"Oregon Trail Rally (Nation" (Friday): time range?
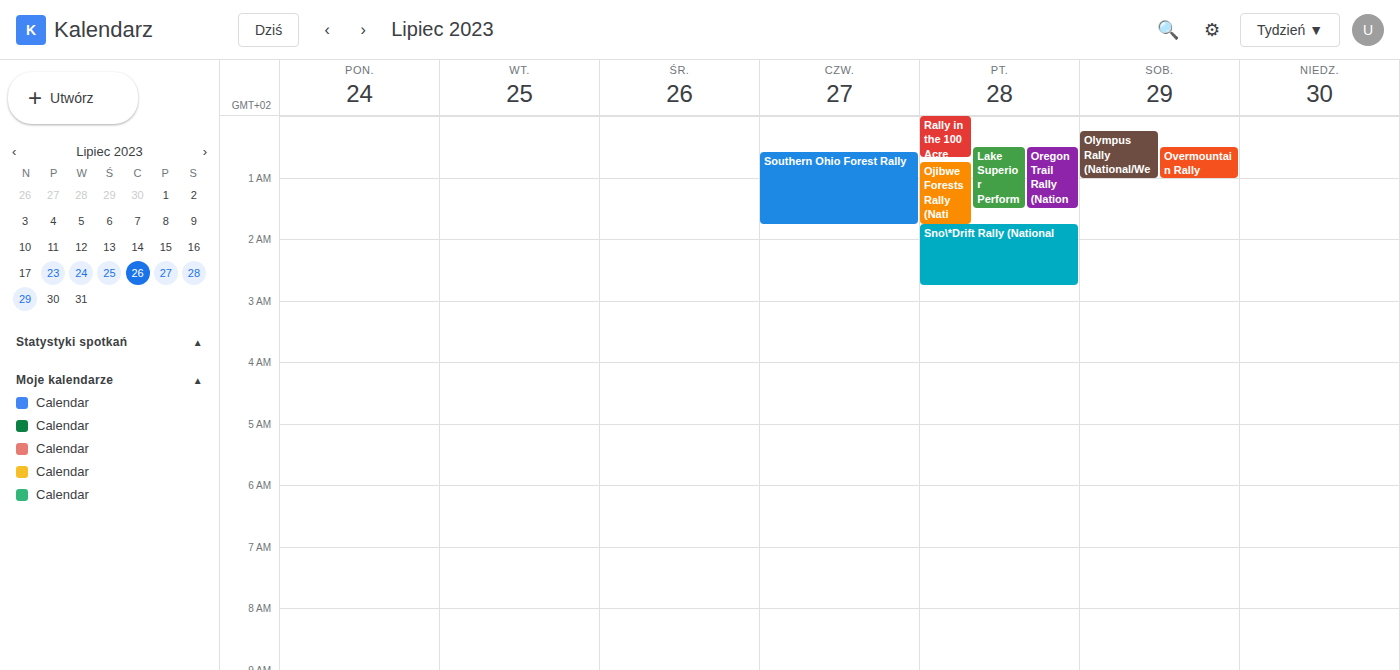
12:30 AM to 1:30 AM